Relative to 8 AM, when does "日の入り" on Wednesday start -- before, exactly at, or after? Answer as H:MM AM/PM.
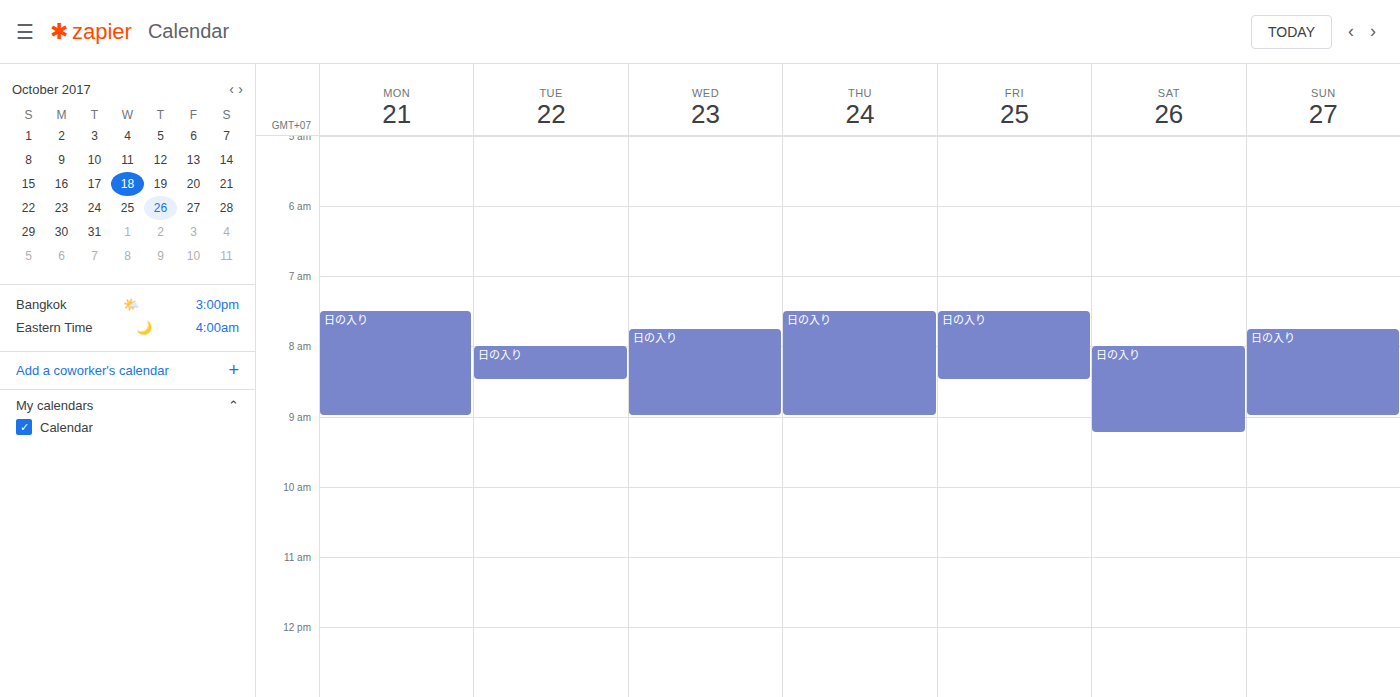
7:45 AM -- before 8 AM, 15 minutes above the 8 AM line.